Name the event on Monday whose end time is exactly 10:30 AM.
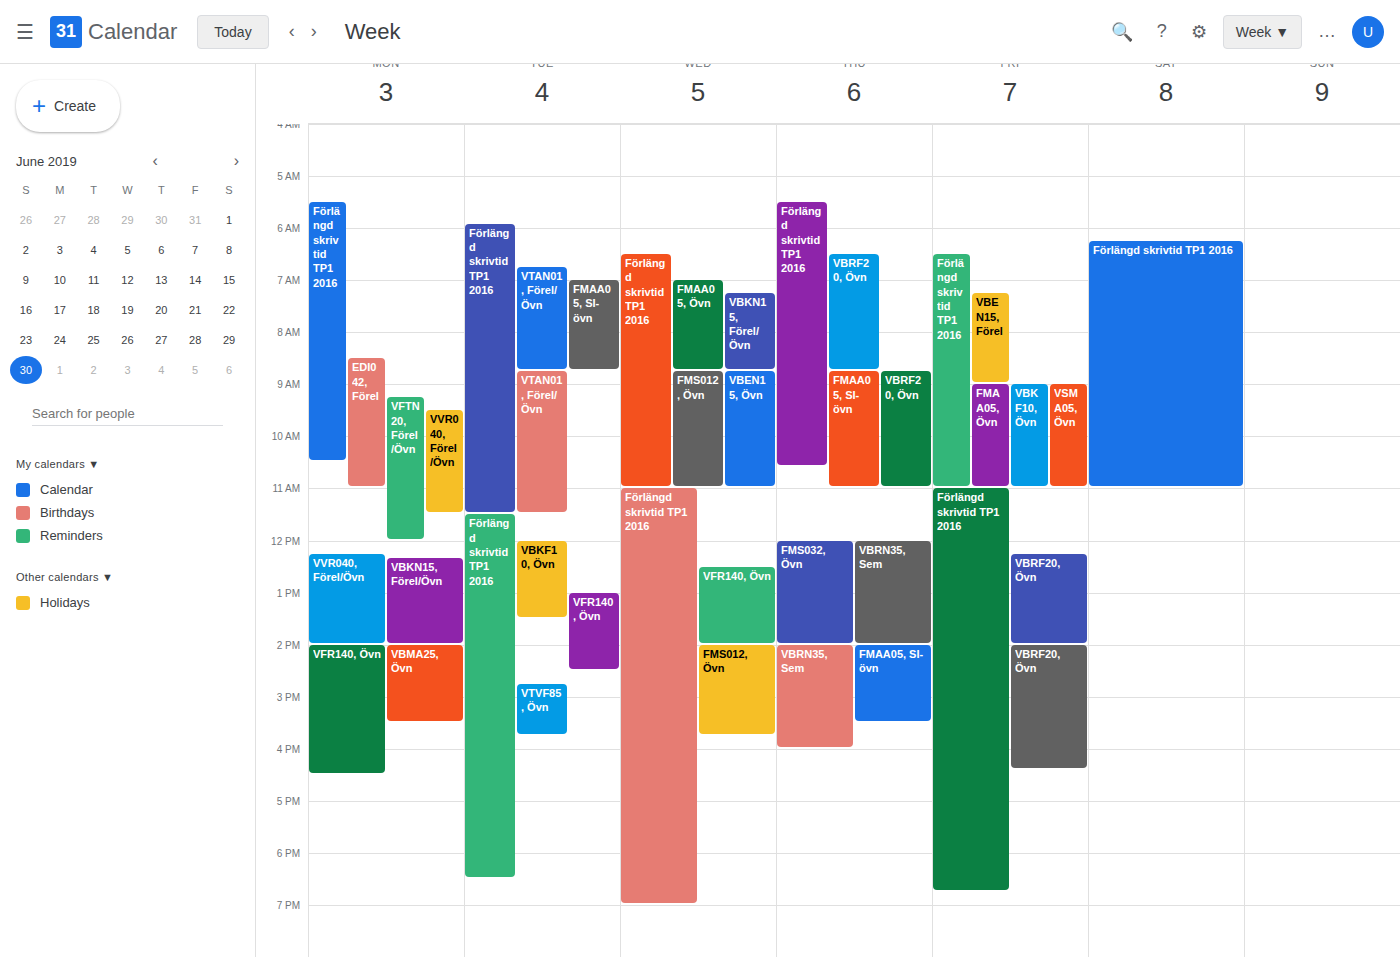
"Förlängd skrivtid TP1 2016"